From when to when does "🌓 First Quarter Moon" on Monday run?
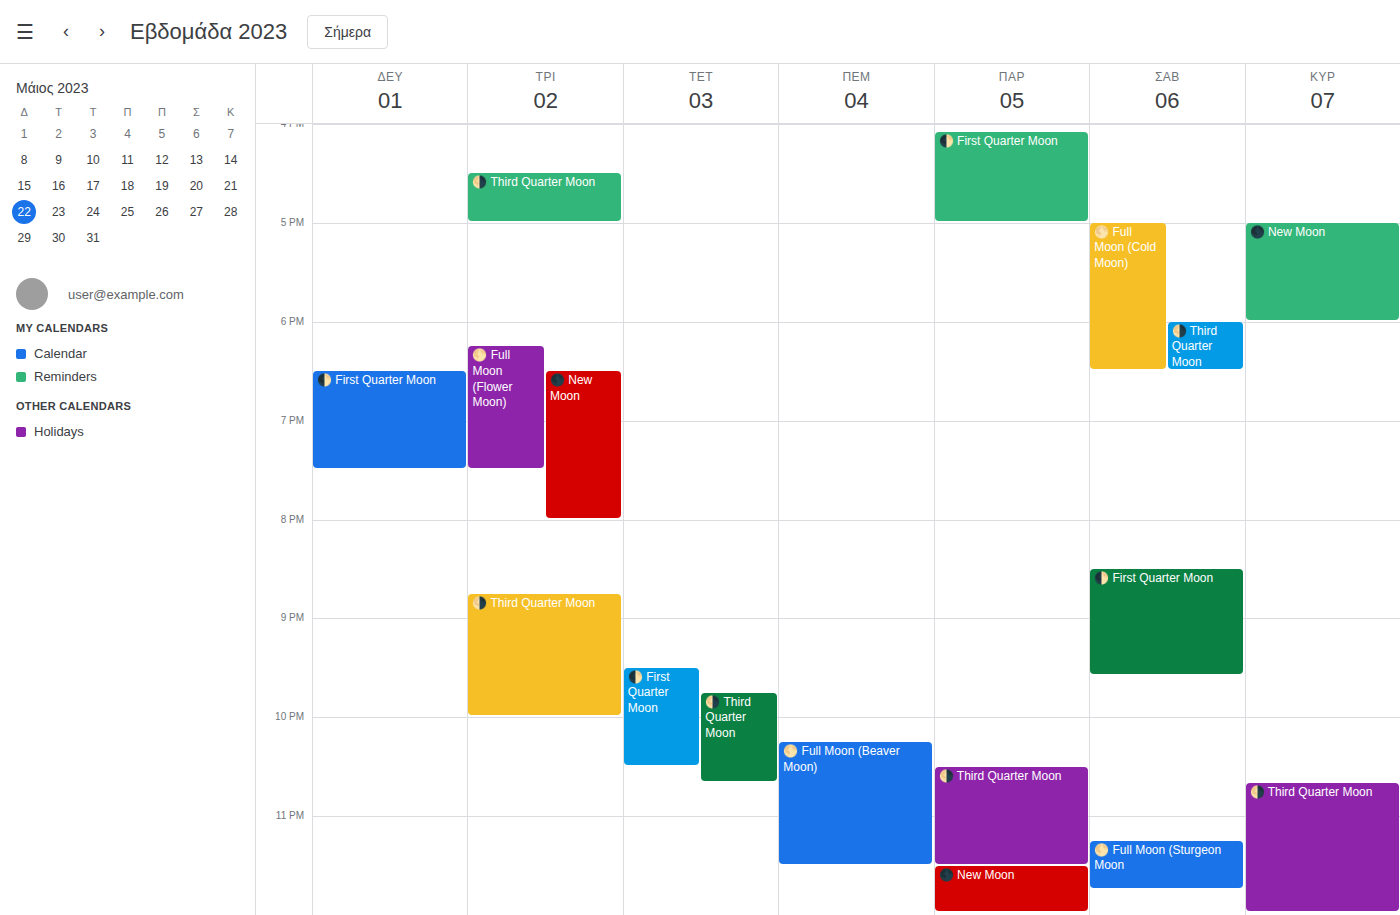
6:30 PM to 7:30 PM